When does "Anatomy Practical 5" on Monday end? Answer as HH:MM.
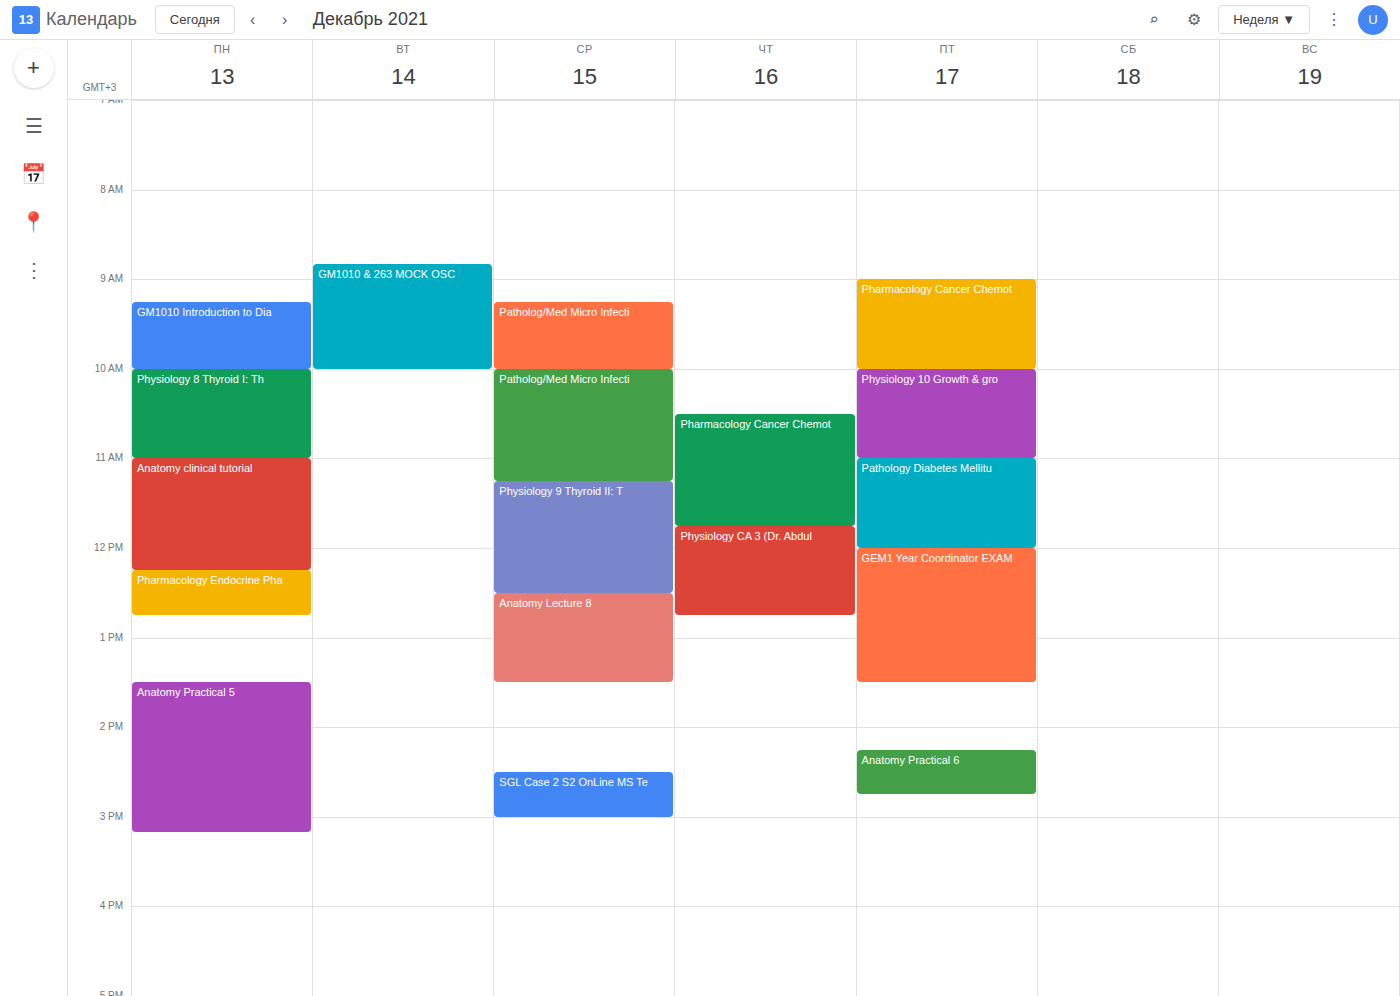
15:10